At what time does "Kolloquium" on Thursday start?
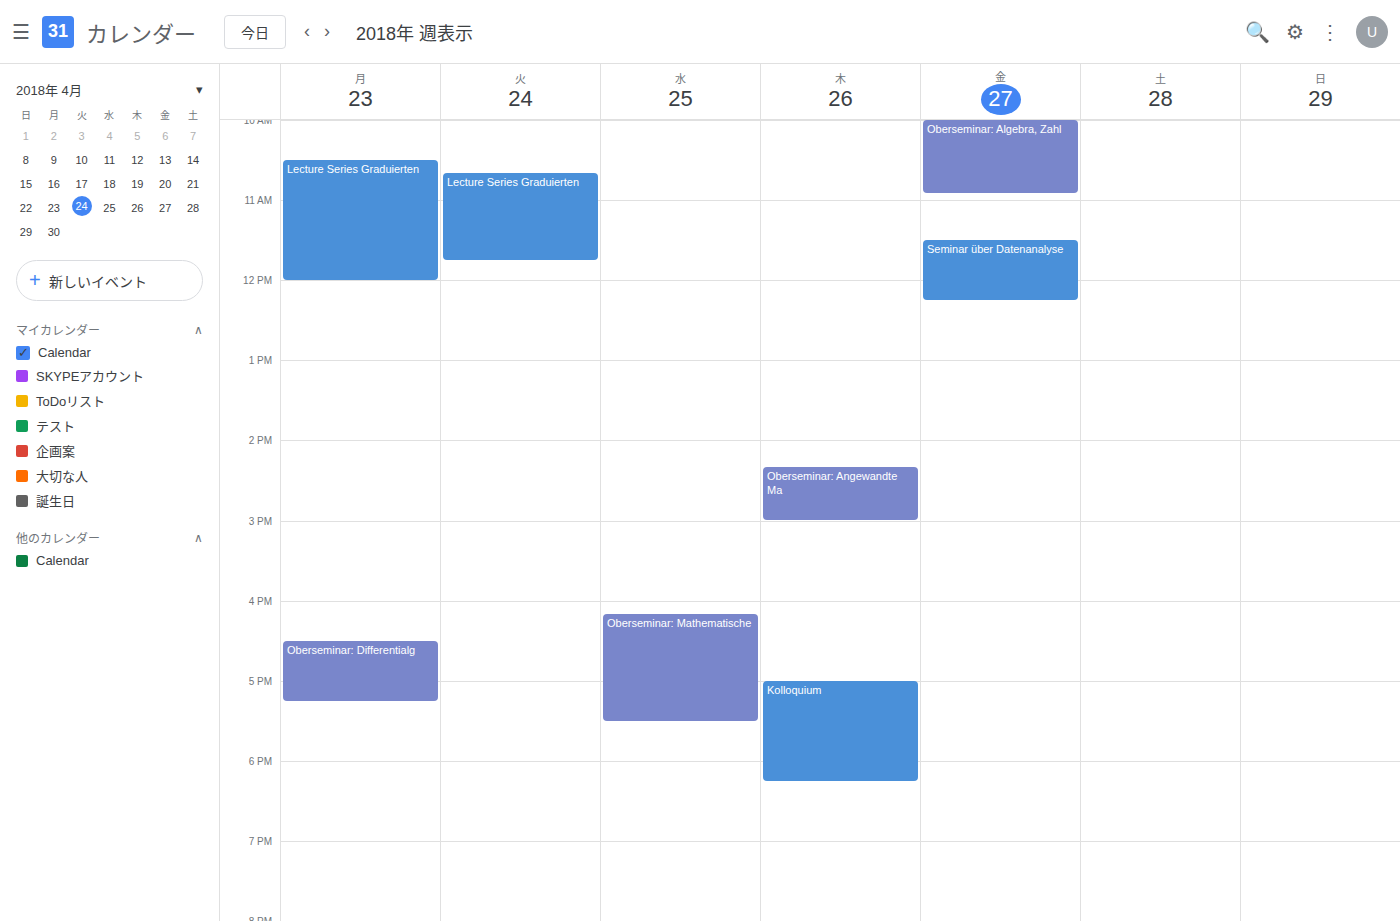
17:00